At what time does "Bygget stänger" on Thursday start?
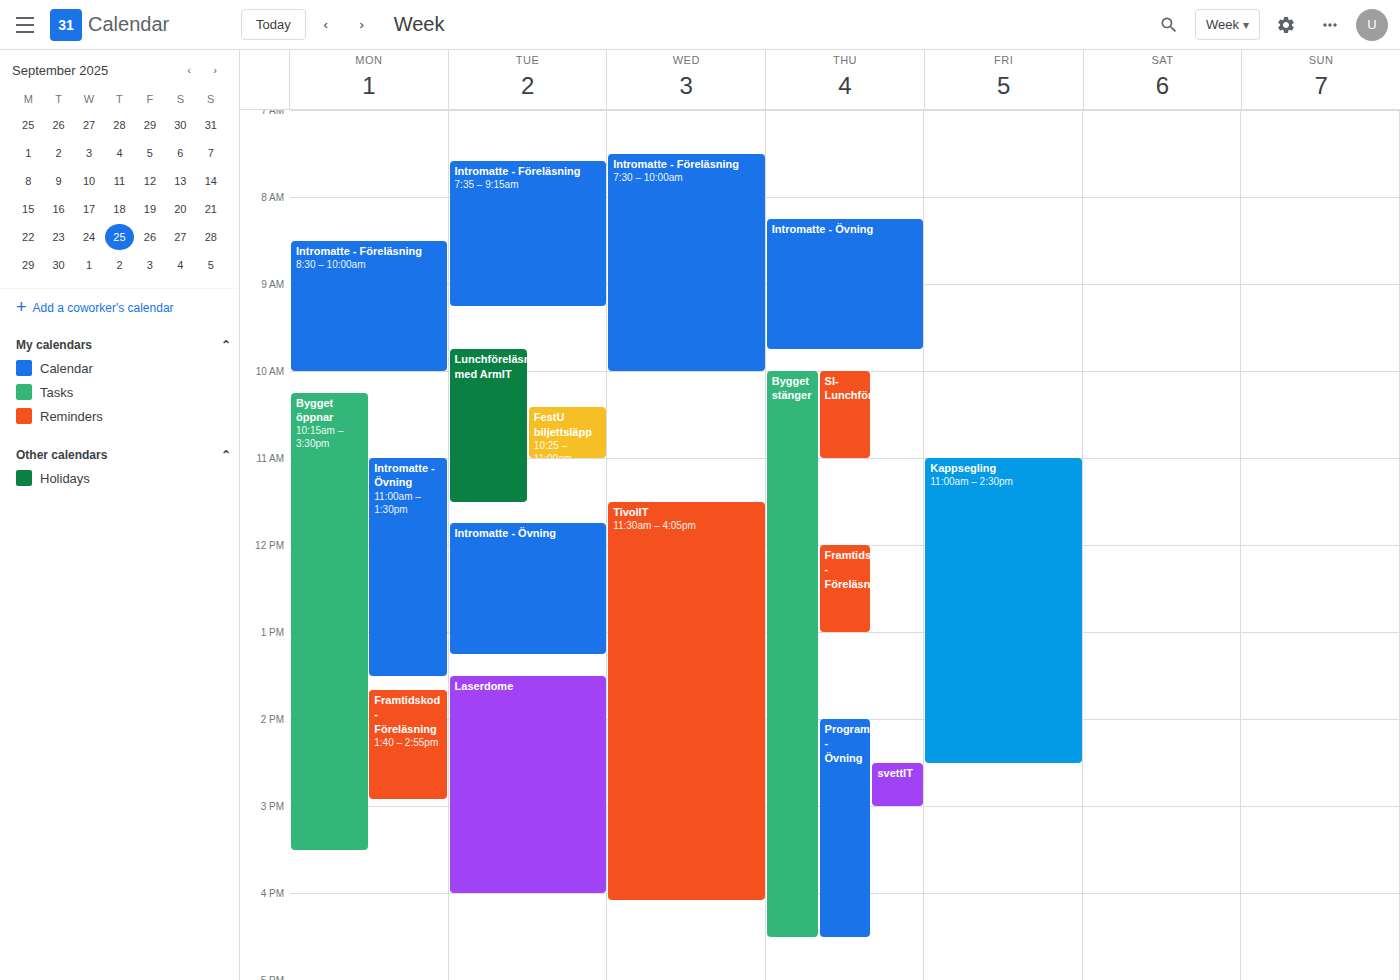
10:00